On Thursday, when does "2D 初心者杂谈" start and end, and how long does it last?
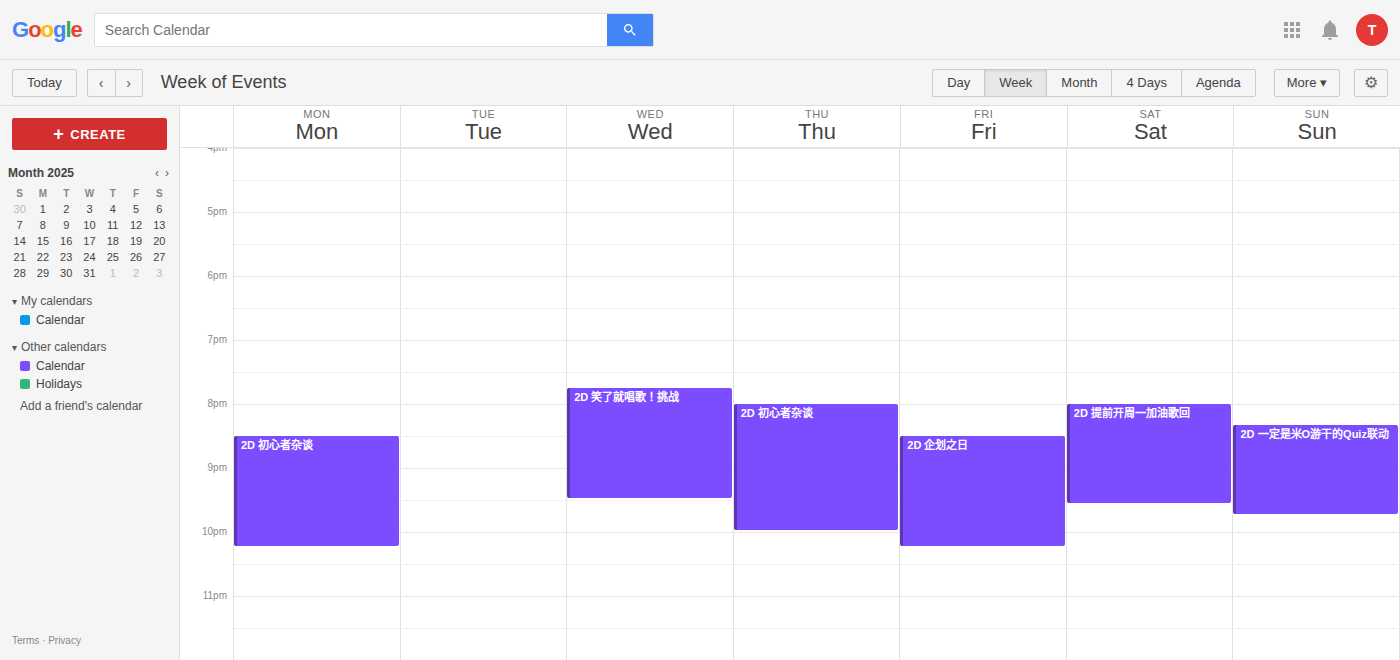
8:00 PM to 10:00 PM, 2 hours